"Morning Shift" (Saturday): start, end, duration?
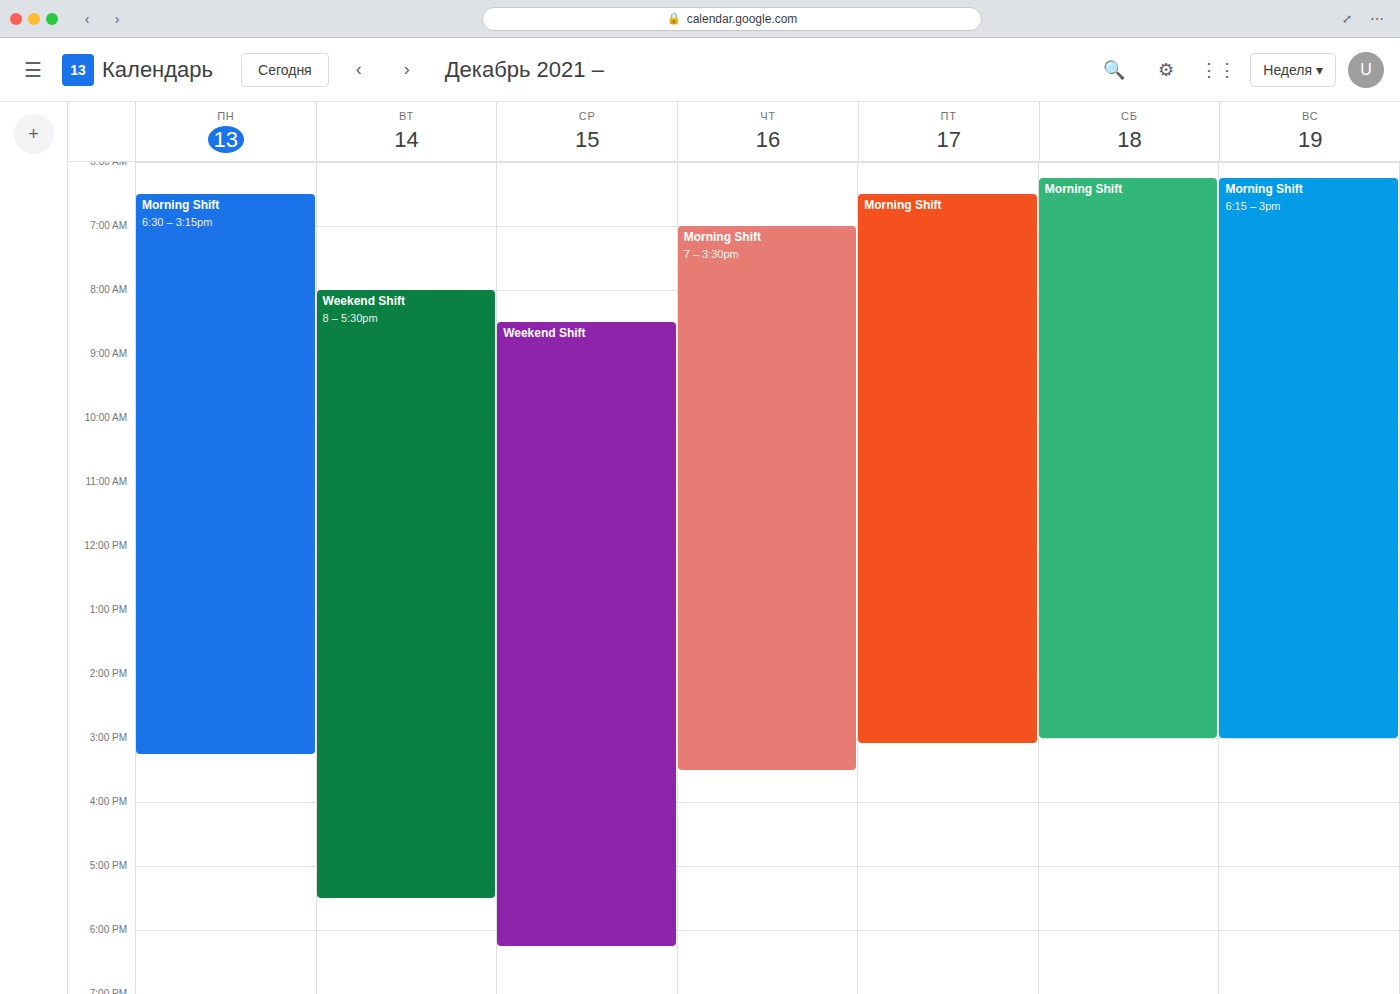
6:15 AM to 3:00 PM, 8 hours 45 minutes